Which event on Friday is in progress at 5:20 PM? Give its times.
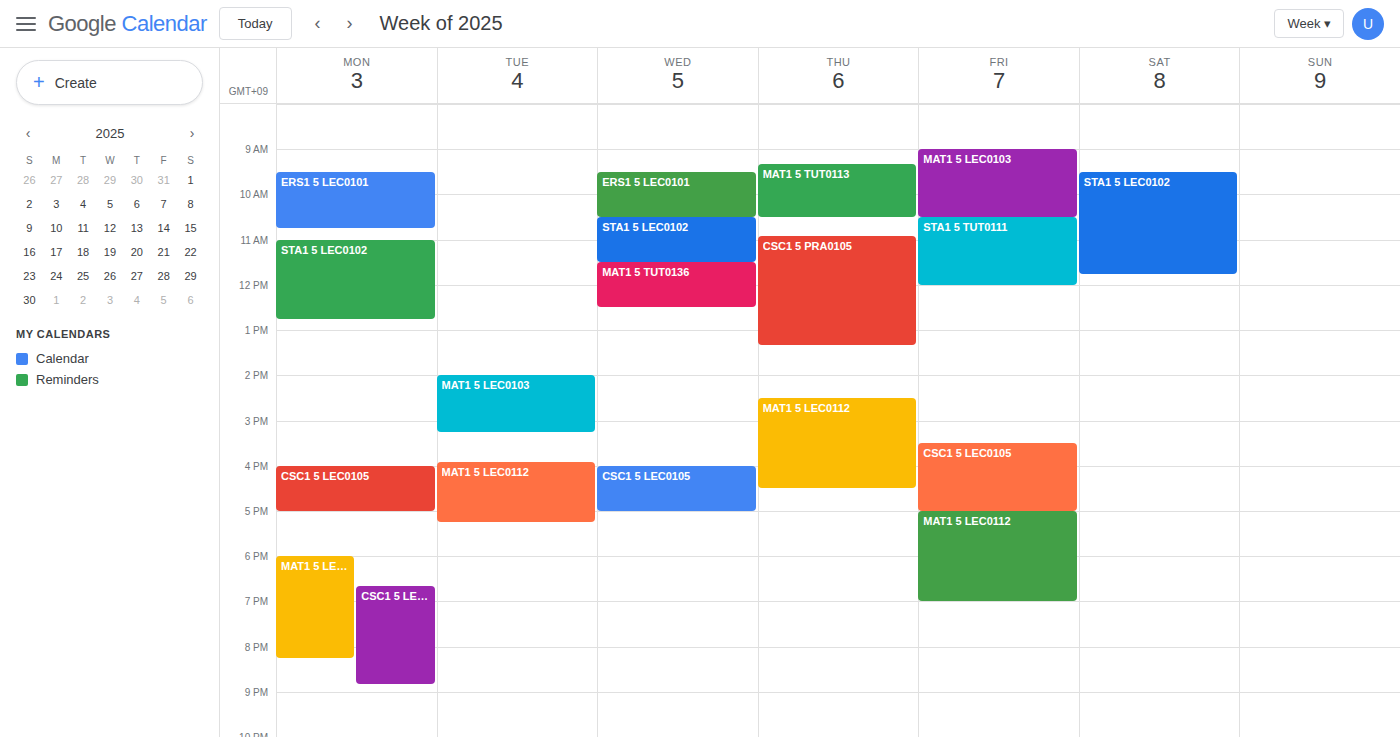
"MAT1 5 LEC0112", 5:00 PM to 7:00 PM